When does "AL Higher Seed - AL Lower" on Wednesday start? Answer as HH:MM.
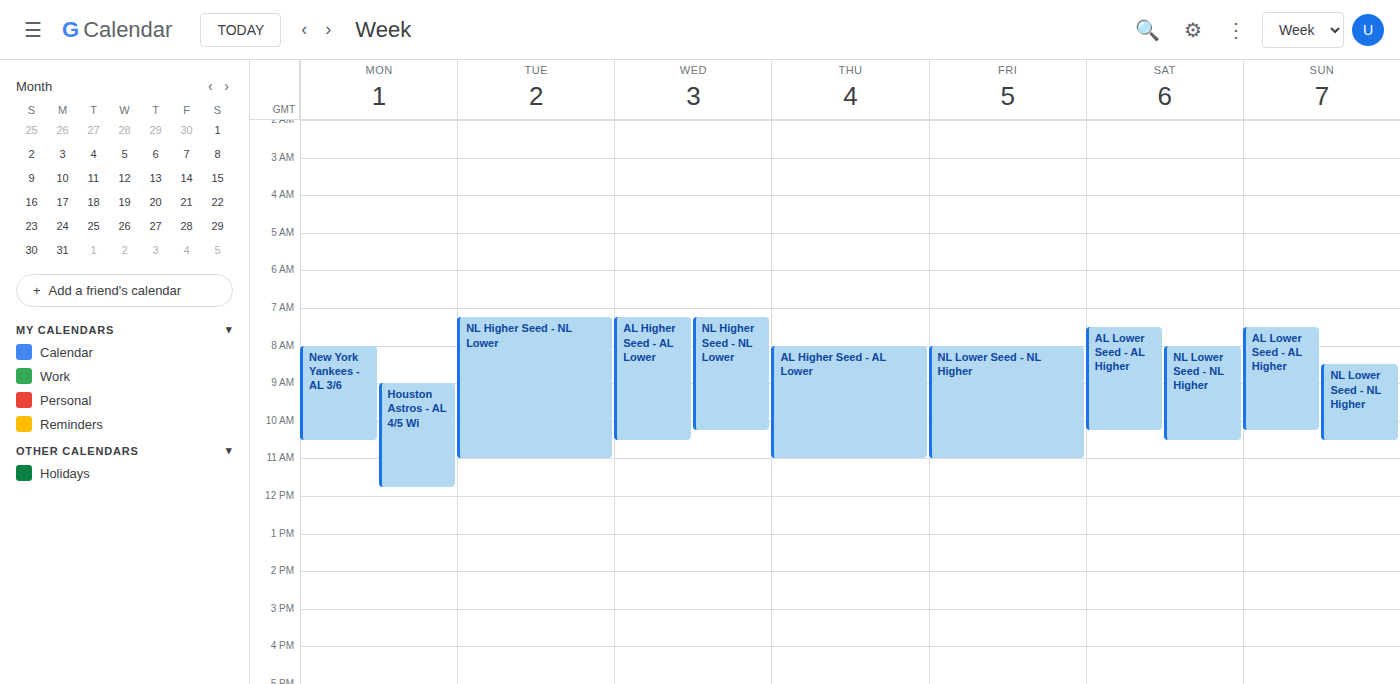
07:15